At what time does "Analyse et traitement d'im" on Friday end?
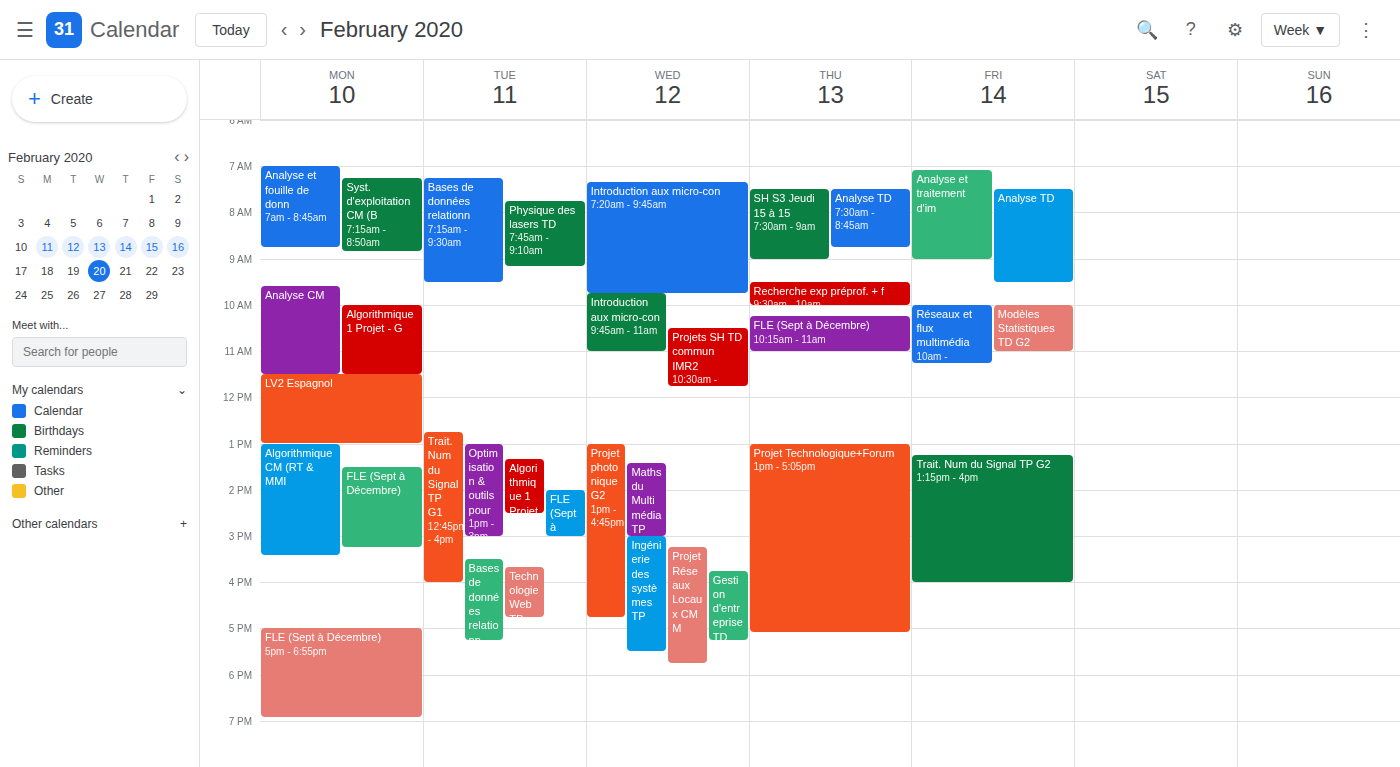
9:00 AM